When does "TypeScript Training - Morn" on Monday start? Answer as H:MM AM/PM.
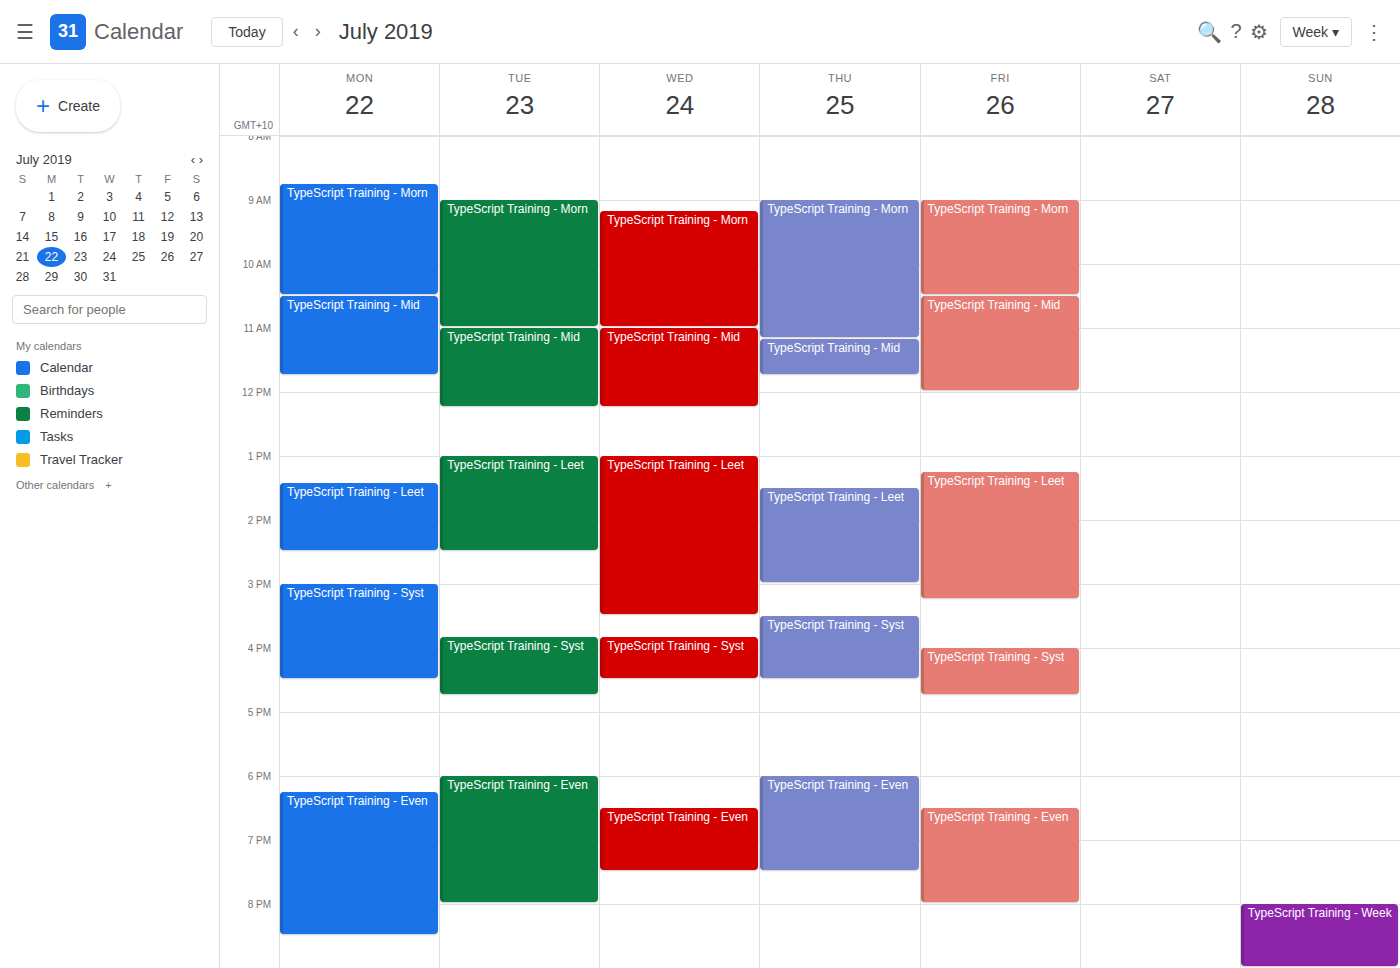
8:45 AM